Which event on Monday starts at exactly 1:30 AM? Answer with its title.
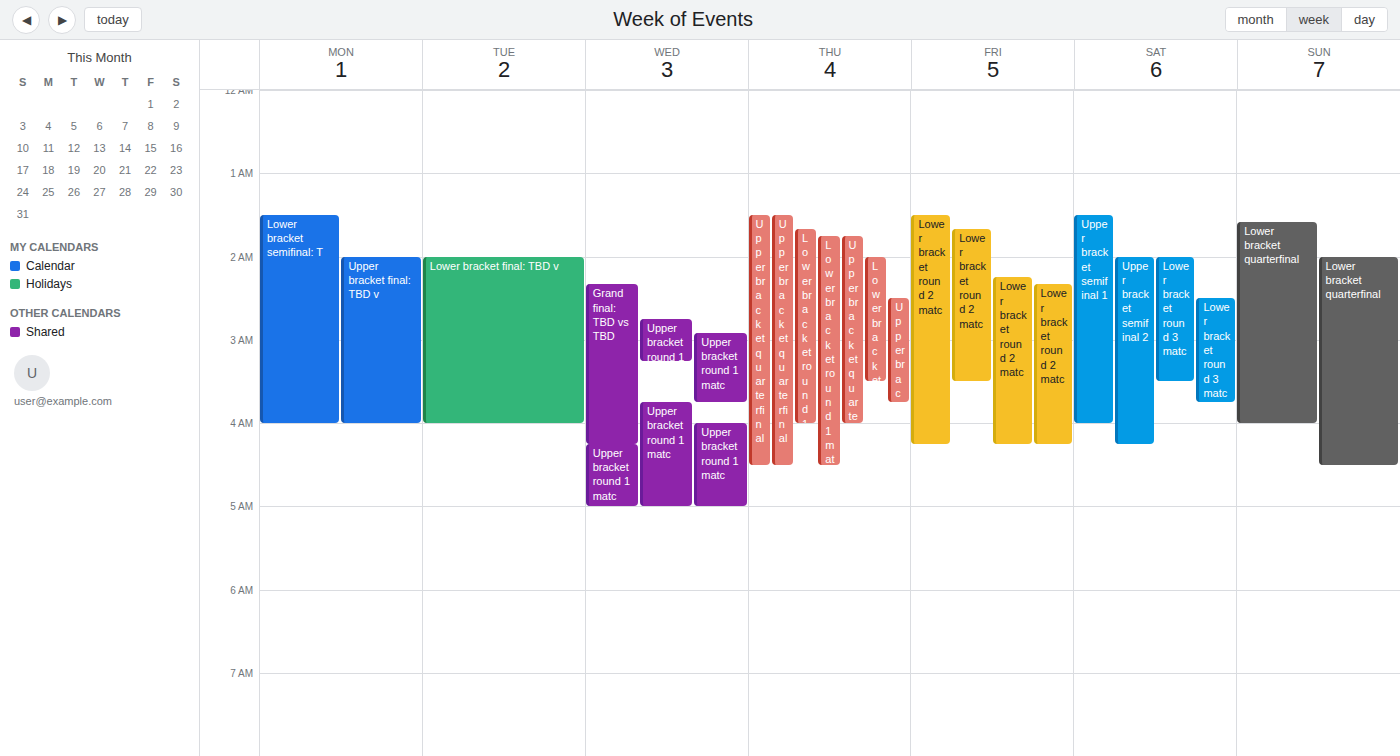
"Lower bracket semifinal: T"